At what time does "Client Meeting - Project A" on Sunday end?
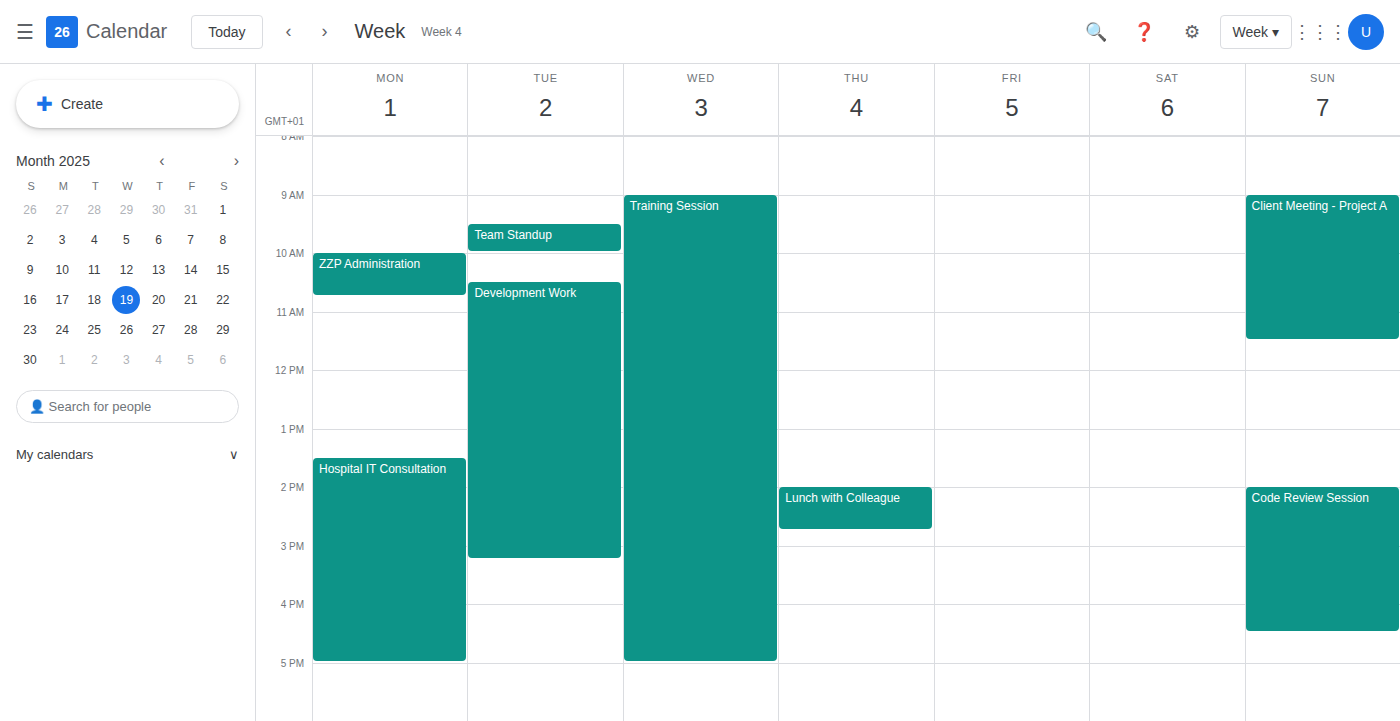
11:30 AM